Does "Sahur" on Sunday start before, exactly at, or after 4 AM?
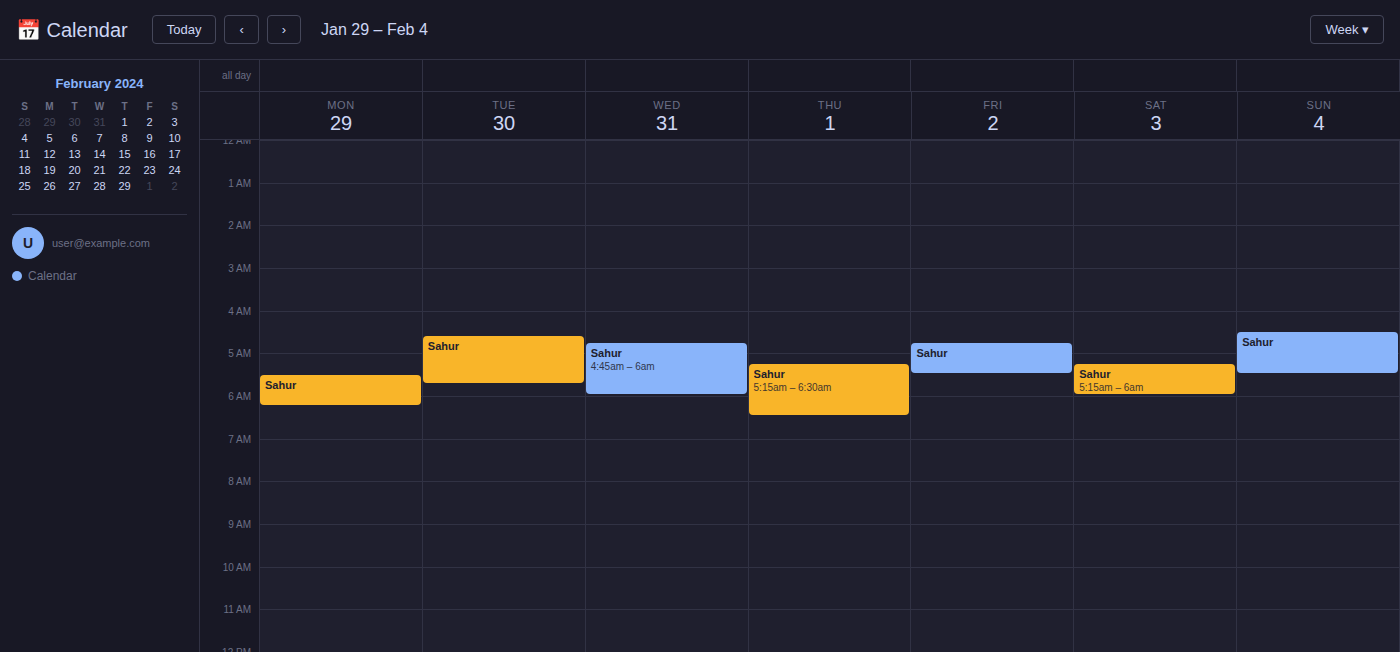
4:30 AM -- after 4 AM, 30 minutes below the 4 AM line.